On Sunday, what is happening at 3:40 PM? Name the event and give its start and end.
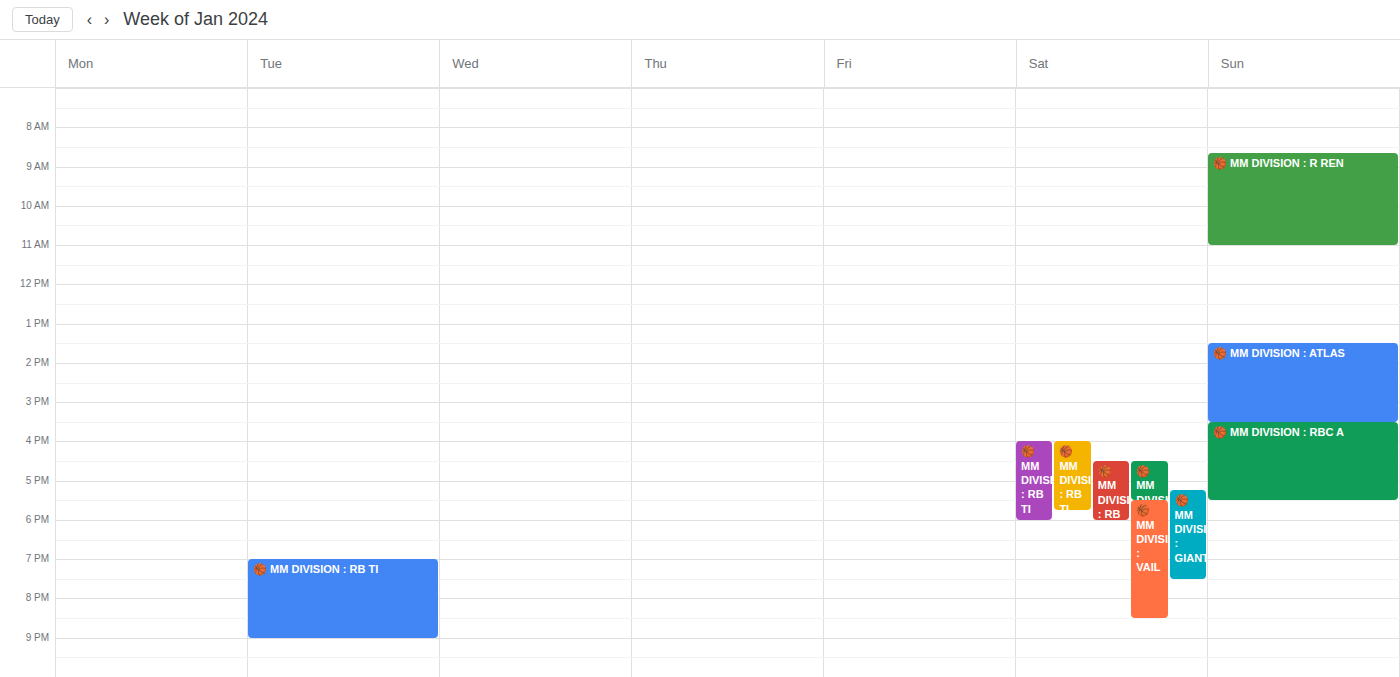
"🏀 MM DIVISION : RBC A", 3:30 PM to 5:30 PM